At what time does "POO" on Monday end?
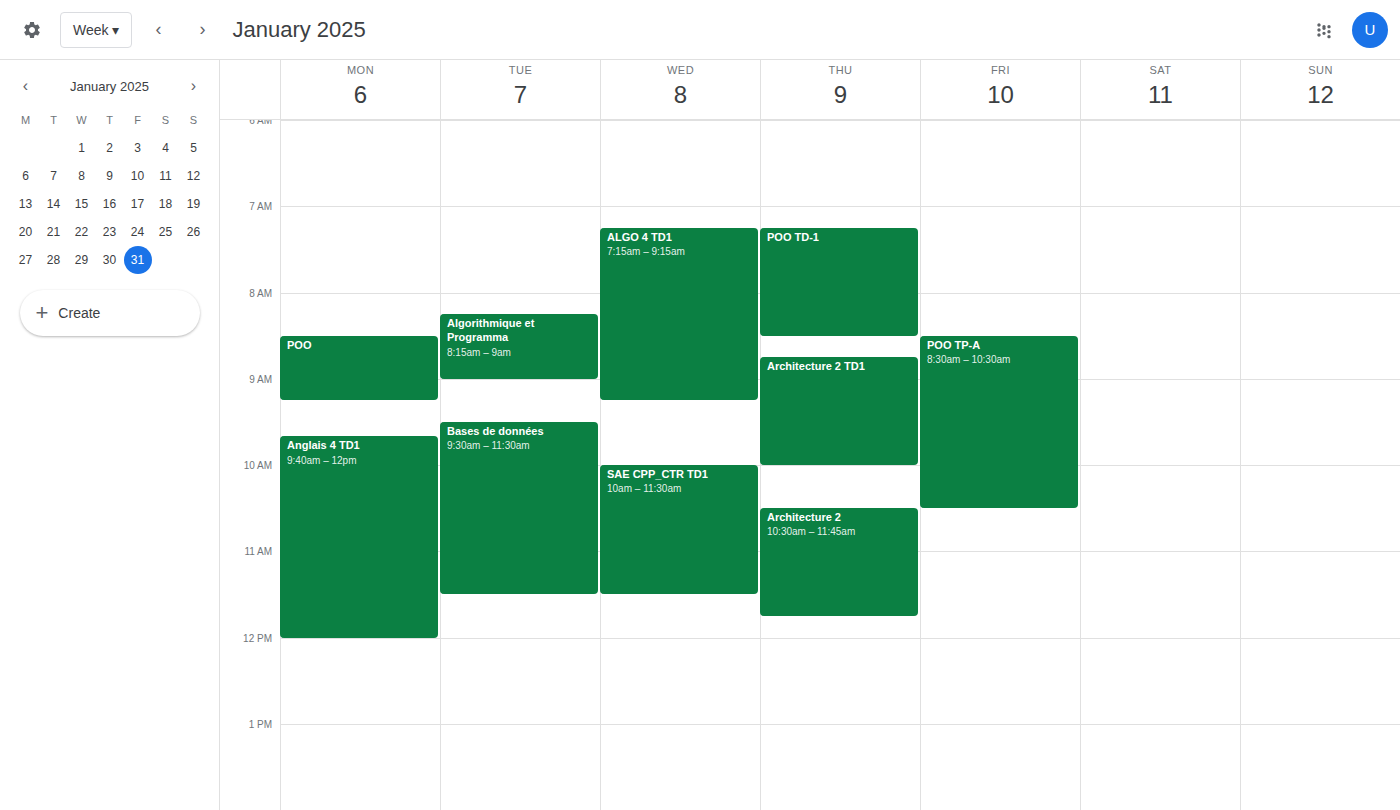
9:15 AM